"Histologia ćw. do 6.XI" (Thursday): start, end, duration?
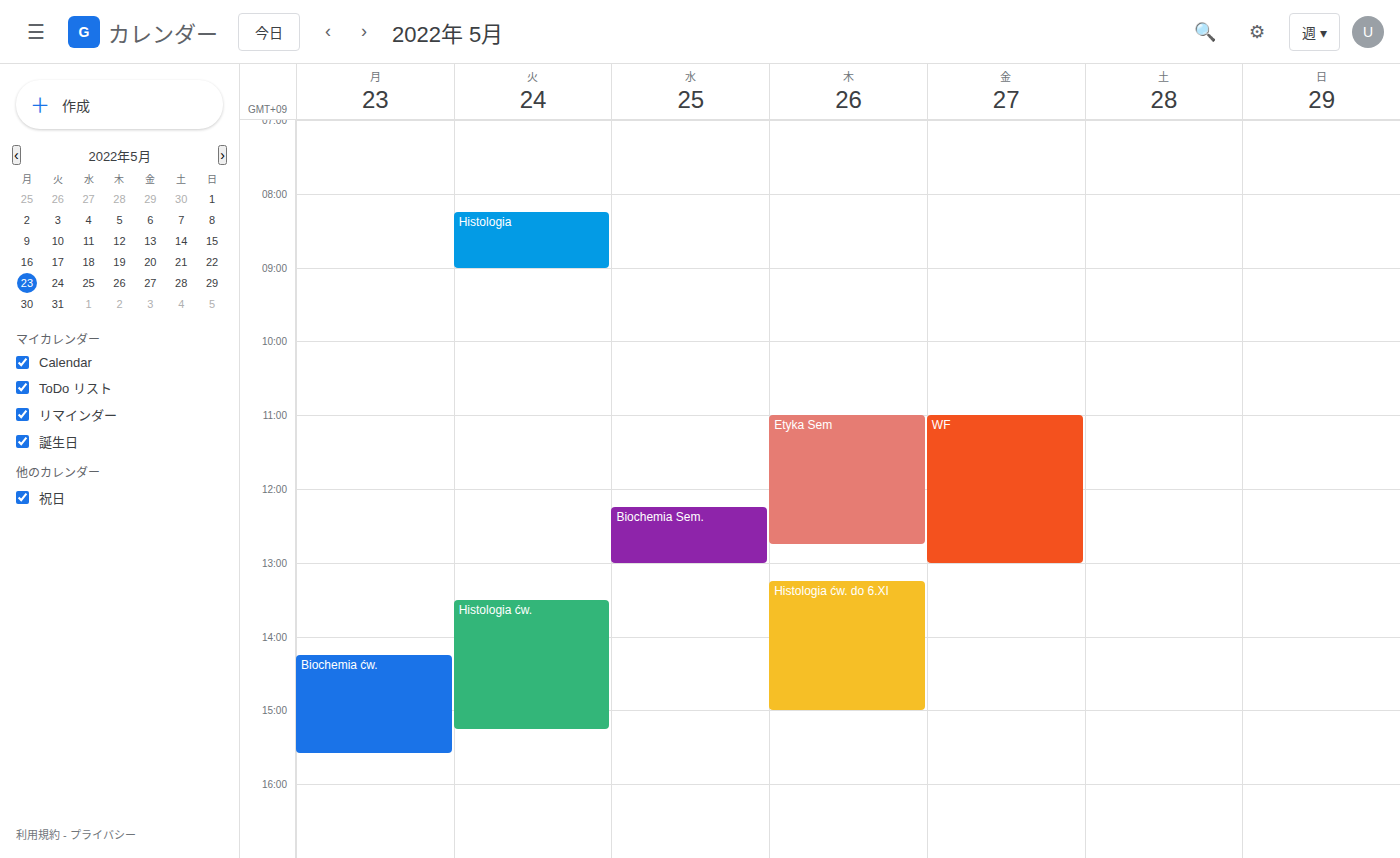
1:15 PM to 3:00 PM, 1 hour 45 minutes